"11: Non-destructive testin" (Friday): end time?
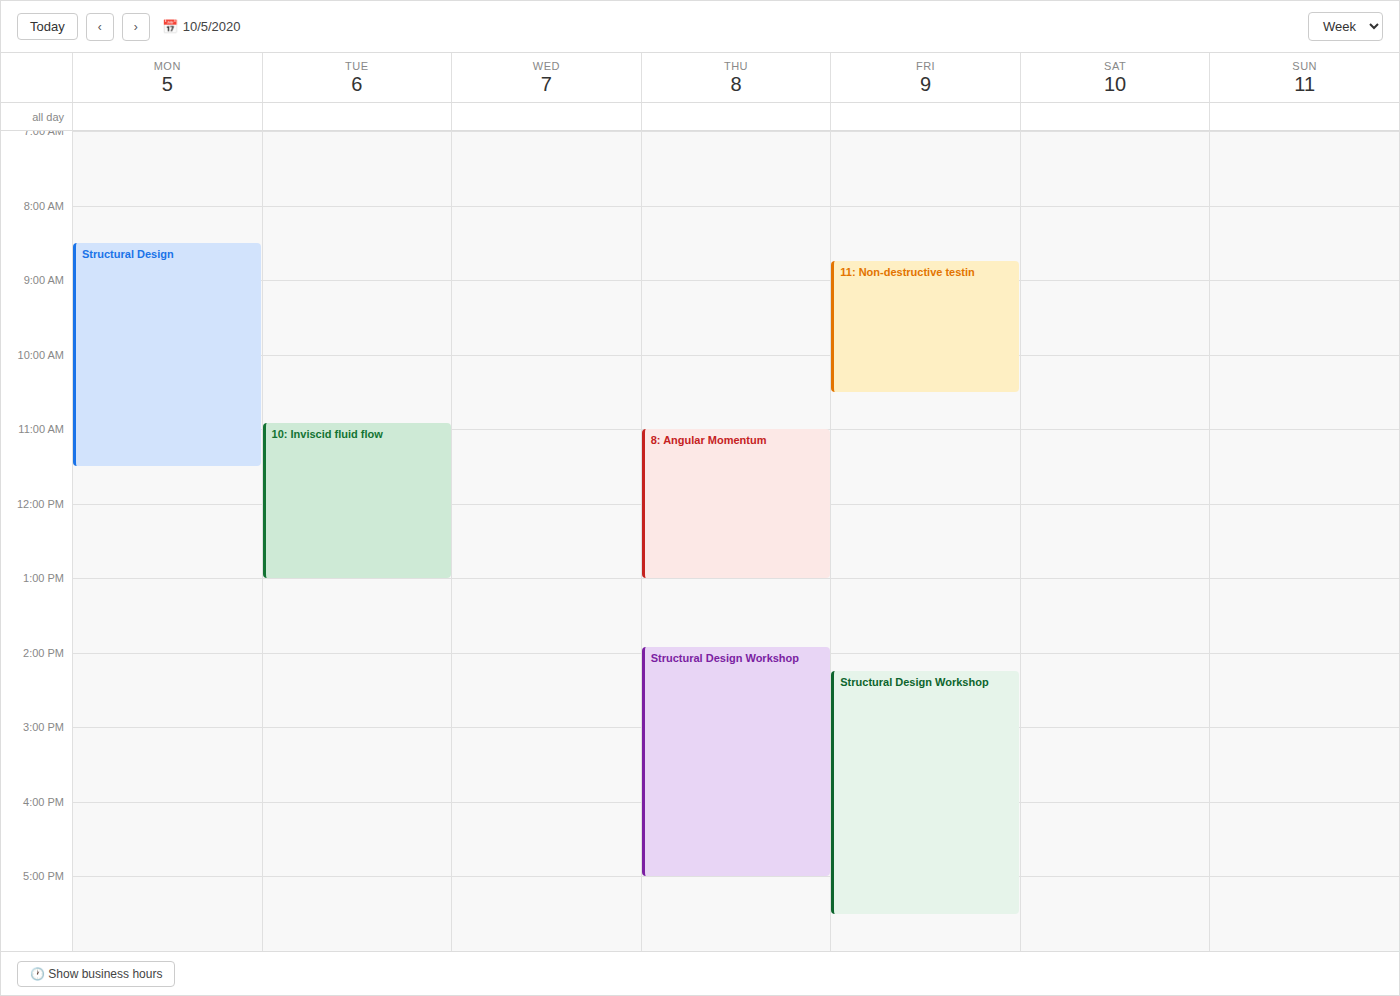
10:30 AM